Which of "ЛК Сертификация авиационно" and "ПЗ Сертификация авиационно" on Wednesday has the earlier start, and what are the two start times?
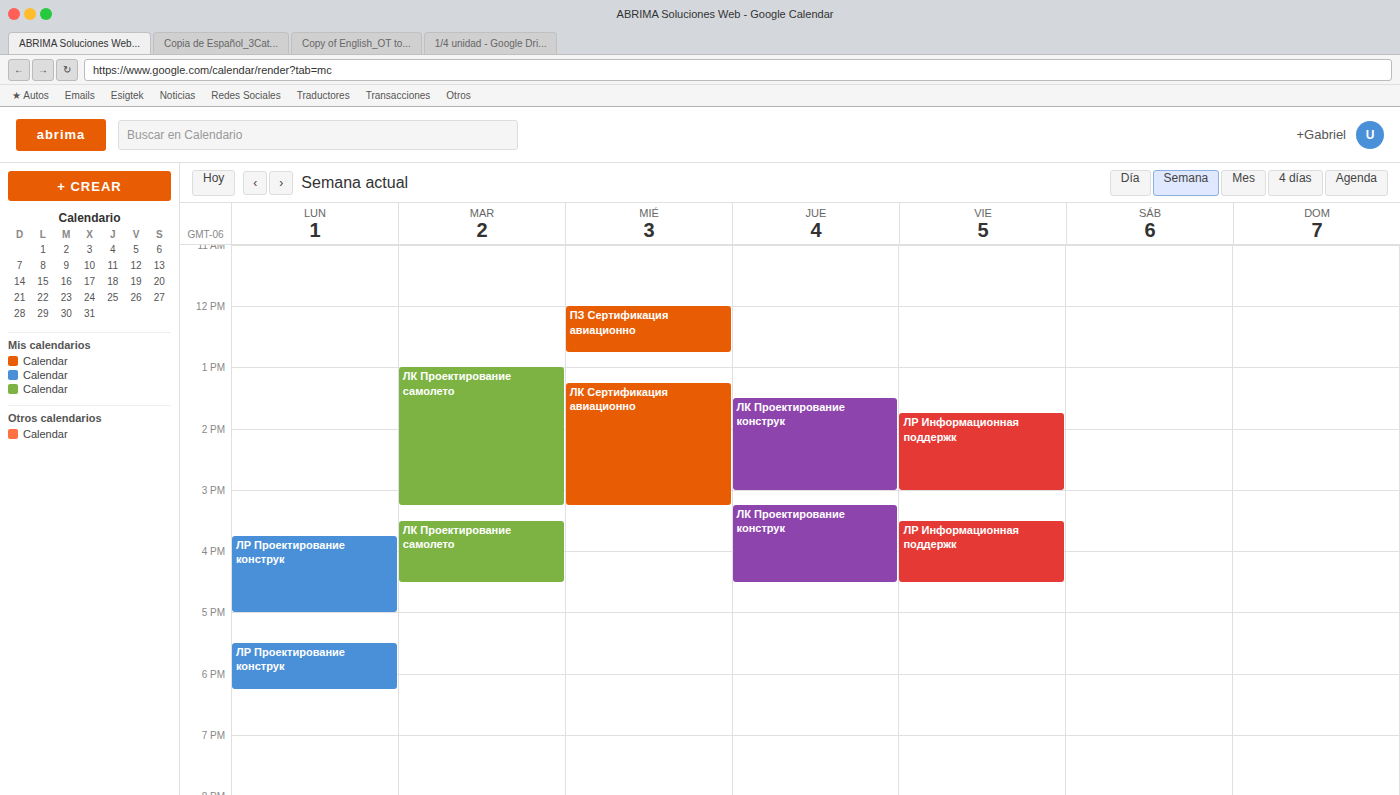
"ПЗ Сертификация авиационно" 12:00 PM; "ЛК Сертификация авиационно" 1:15 PM.